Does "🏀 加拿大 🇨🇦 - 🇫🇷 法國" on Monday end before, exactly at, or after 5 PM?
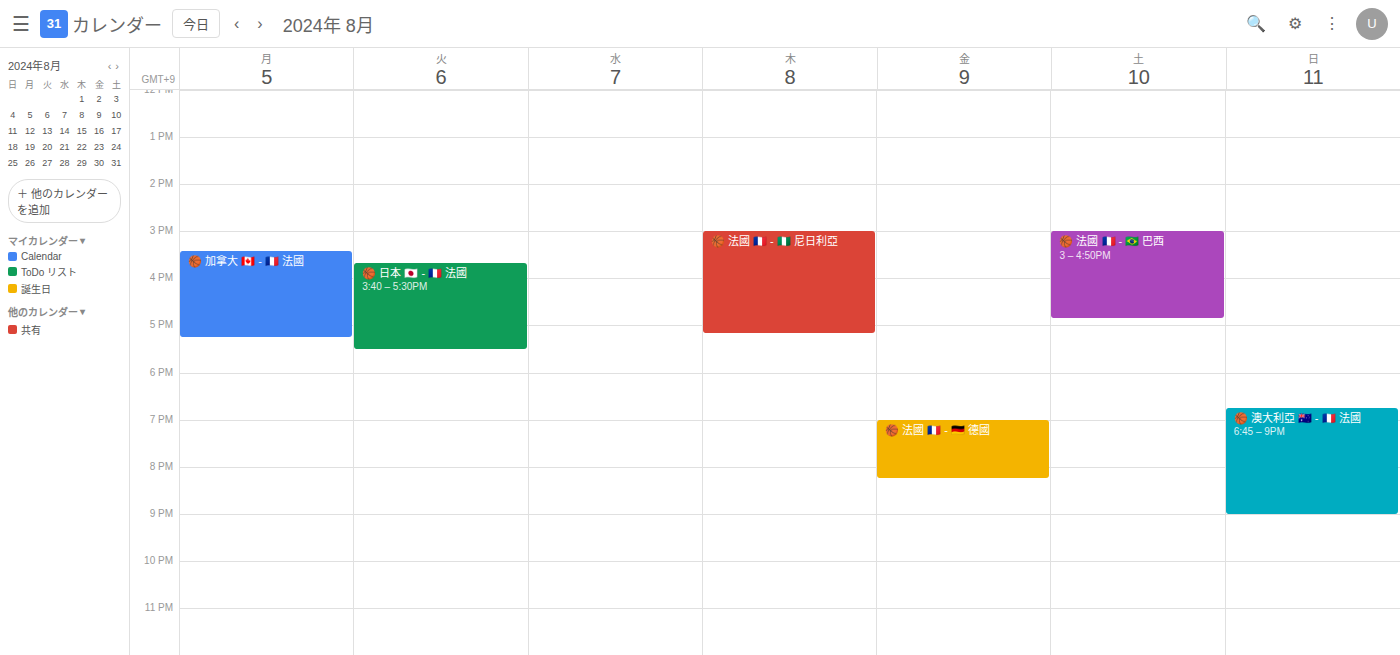
5:15 PM -- after 5 PM, 15 minutes below the 5 PM line.